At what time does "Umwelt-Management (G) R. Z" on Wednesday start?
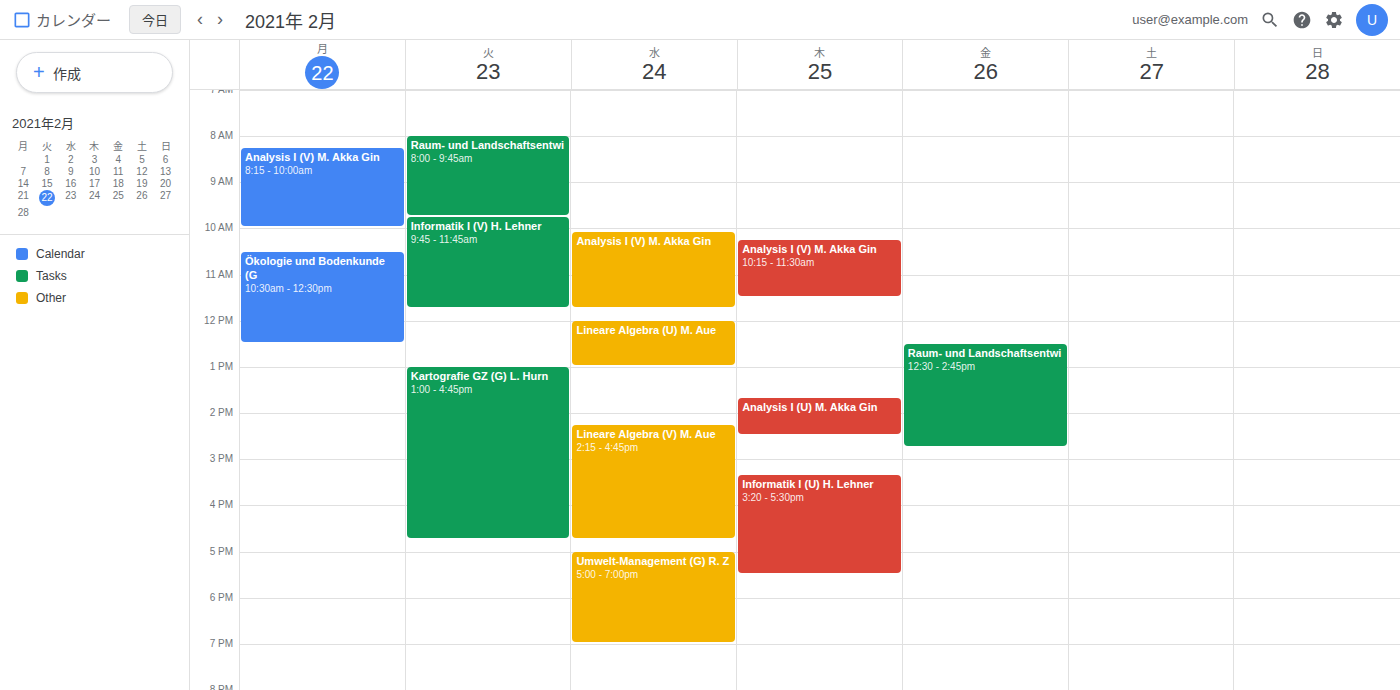
5:00 PM